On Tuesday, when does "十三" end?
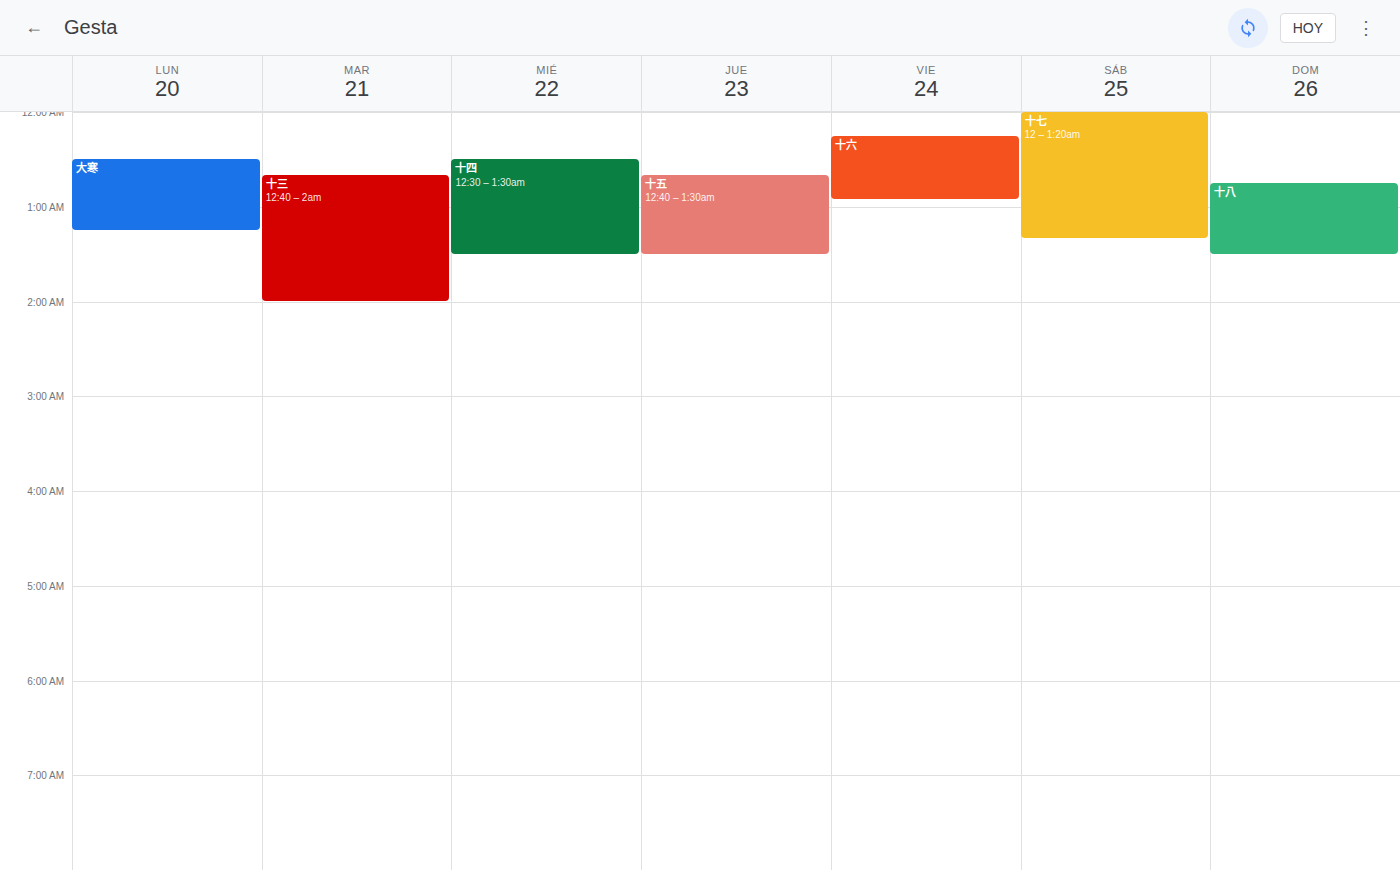
2:00 AM